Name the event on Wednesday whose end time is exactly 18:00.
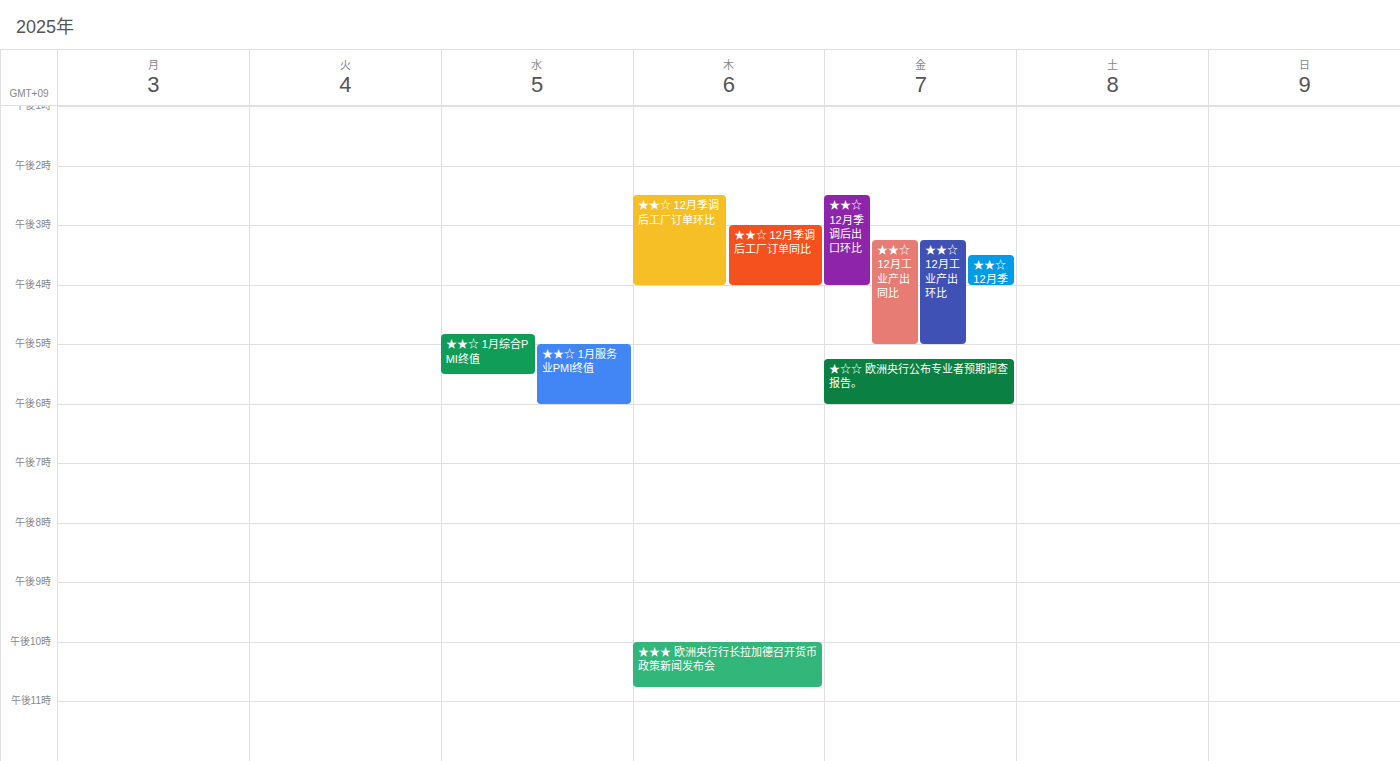
"★★☆ 1月服务业PMI终值"